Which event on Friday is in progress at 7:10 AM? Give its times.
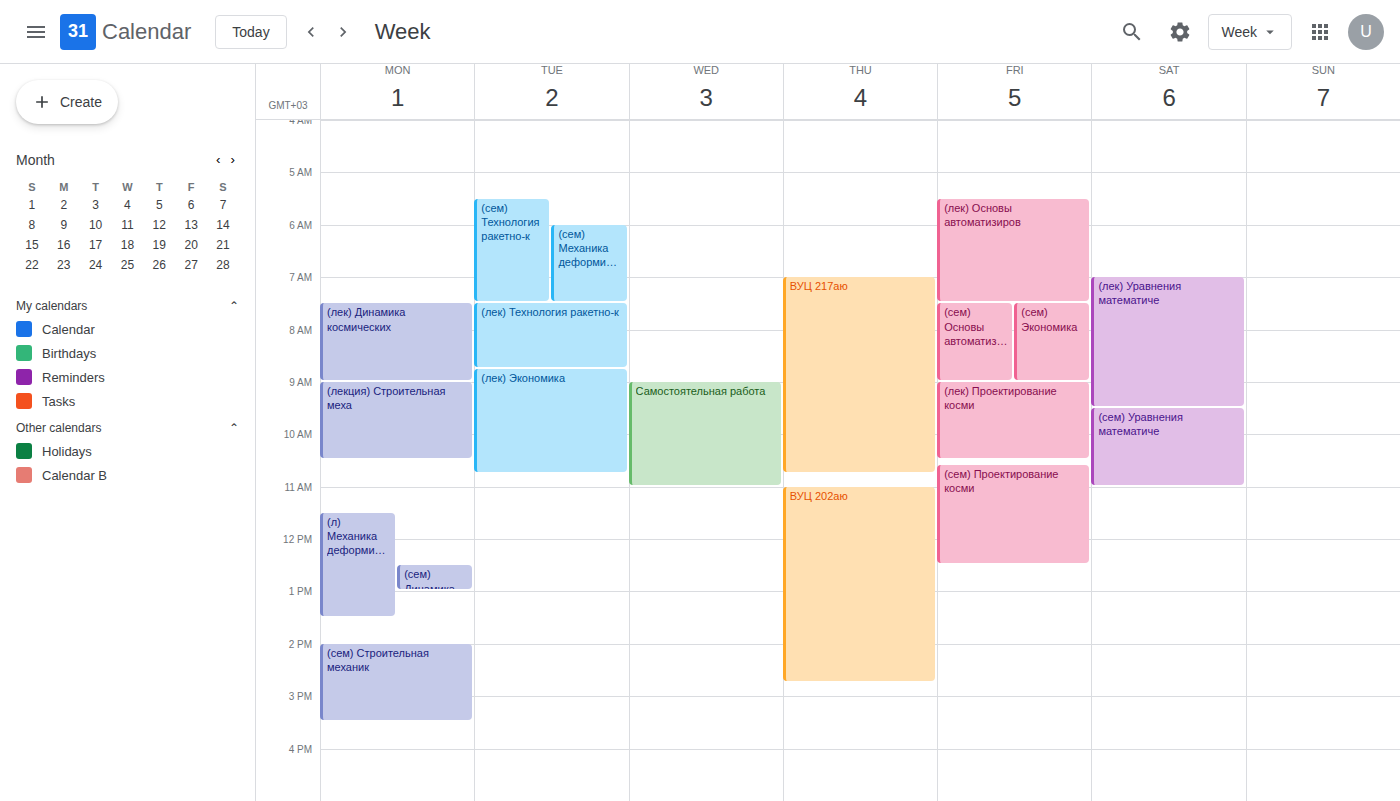
"(лек) Основы автоматизиров", 5:30 AM to 7:30 AM